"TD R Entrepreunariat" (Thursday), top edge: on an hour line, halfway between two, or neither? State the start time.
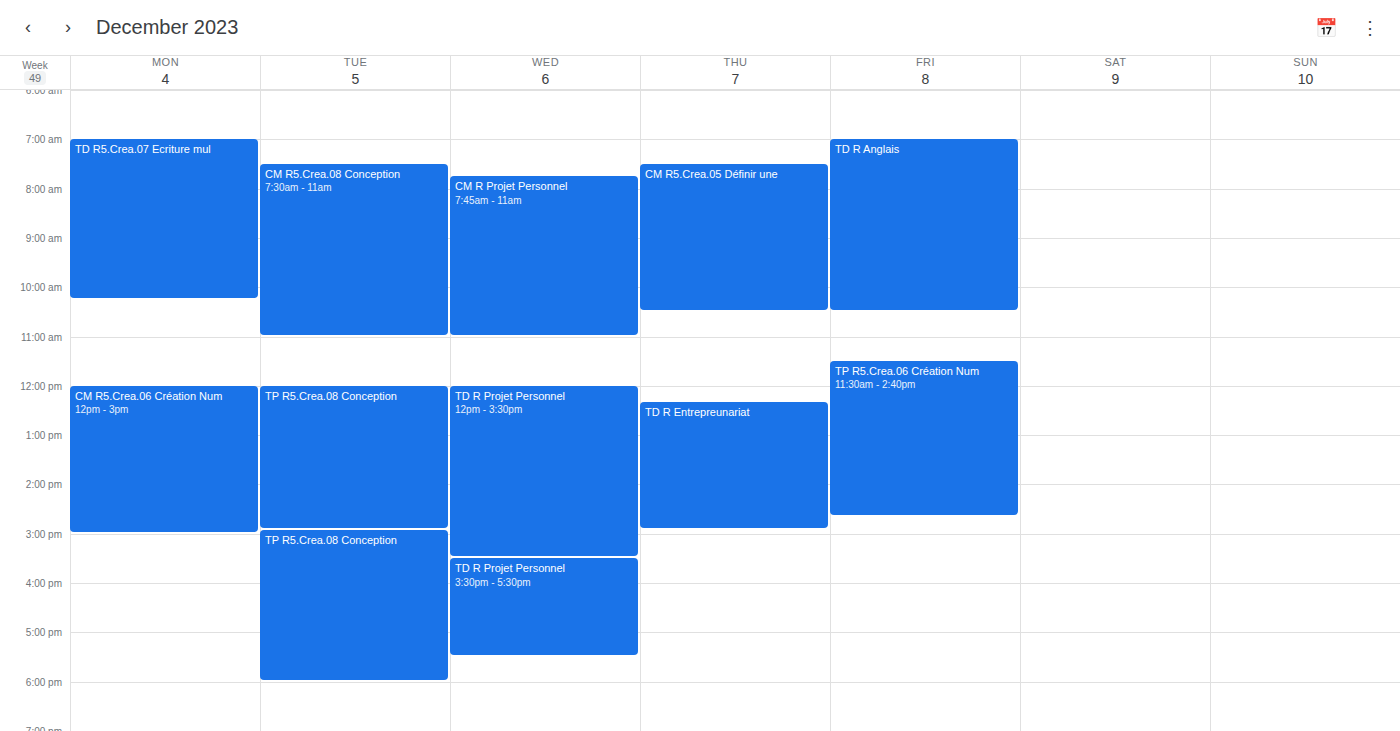
12:20 PM -- neither: 20 minutes below the 12 PM line and 40 minutes above the 1 PM line.